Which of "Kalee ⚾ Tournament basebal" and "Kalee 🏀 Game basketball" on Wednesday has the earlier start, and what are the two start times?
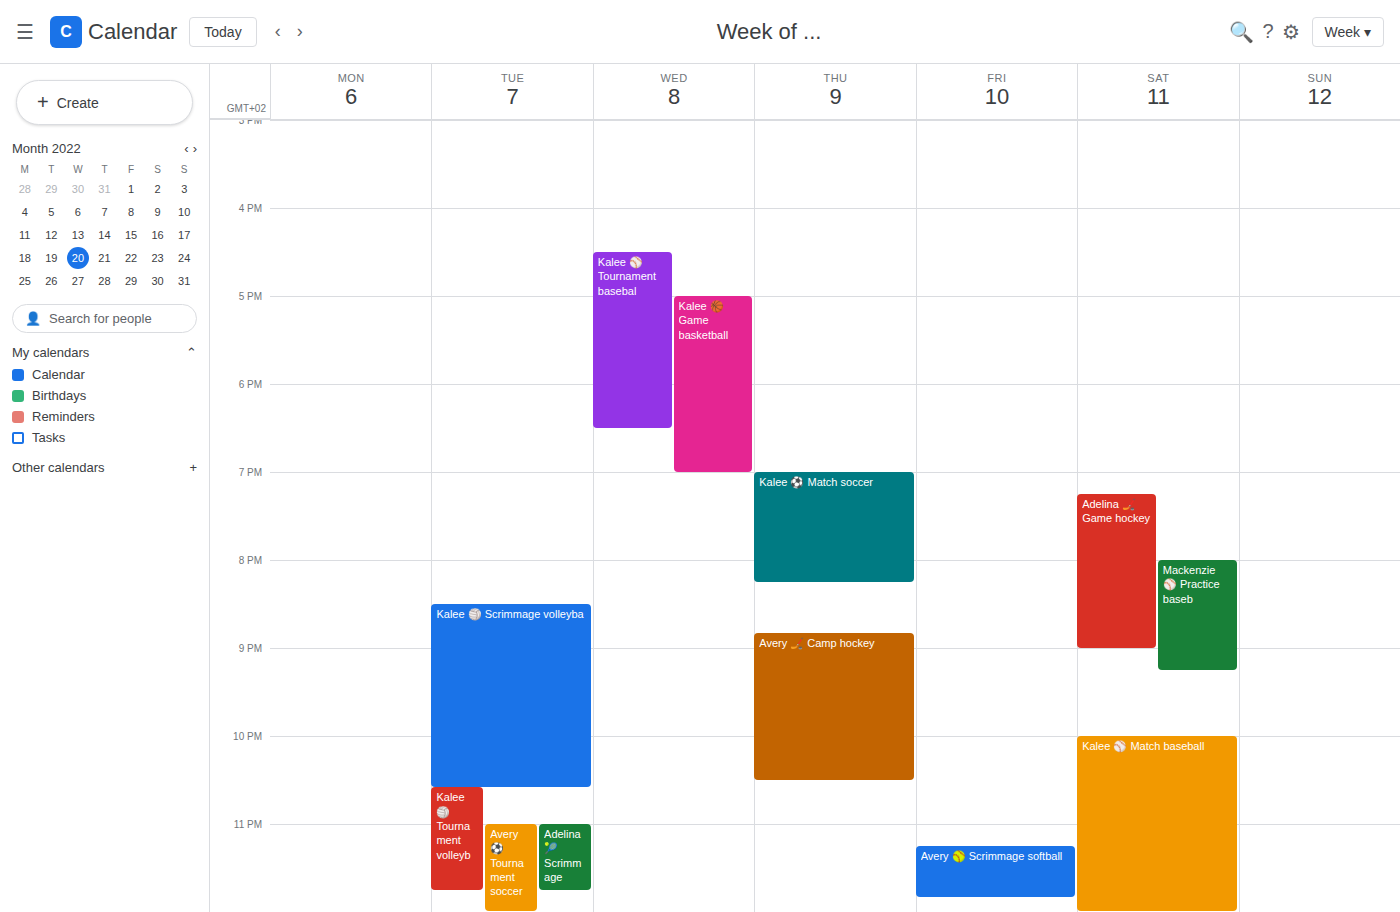
"Kalee ⚾ Tournament basebal" 4:30 PM; "Kalee 🏀 Game basketball" 5:00 PM.